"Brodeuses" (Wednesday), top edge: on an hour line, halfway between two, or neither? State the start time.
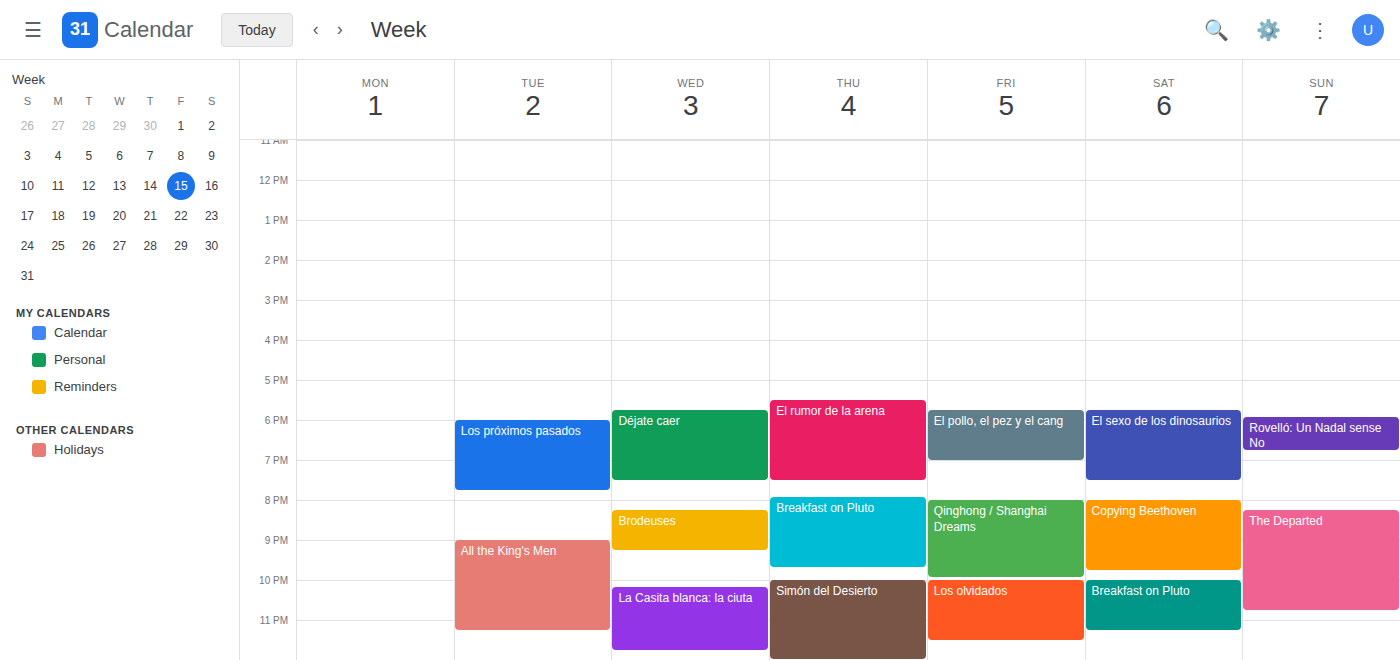
8:15 PM -- neither: a quarter of the way from the 8 PM line to the 9 PM line.